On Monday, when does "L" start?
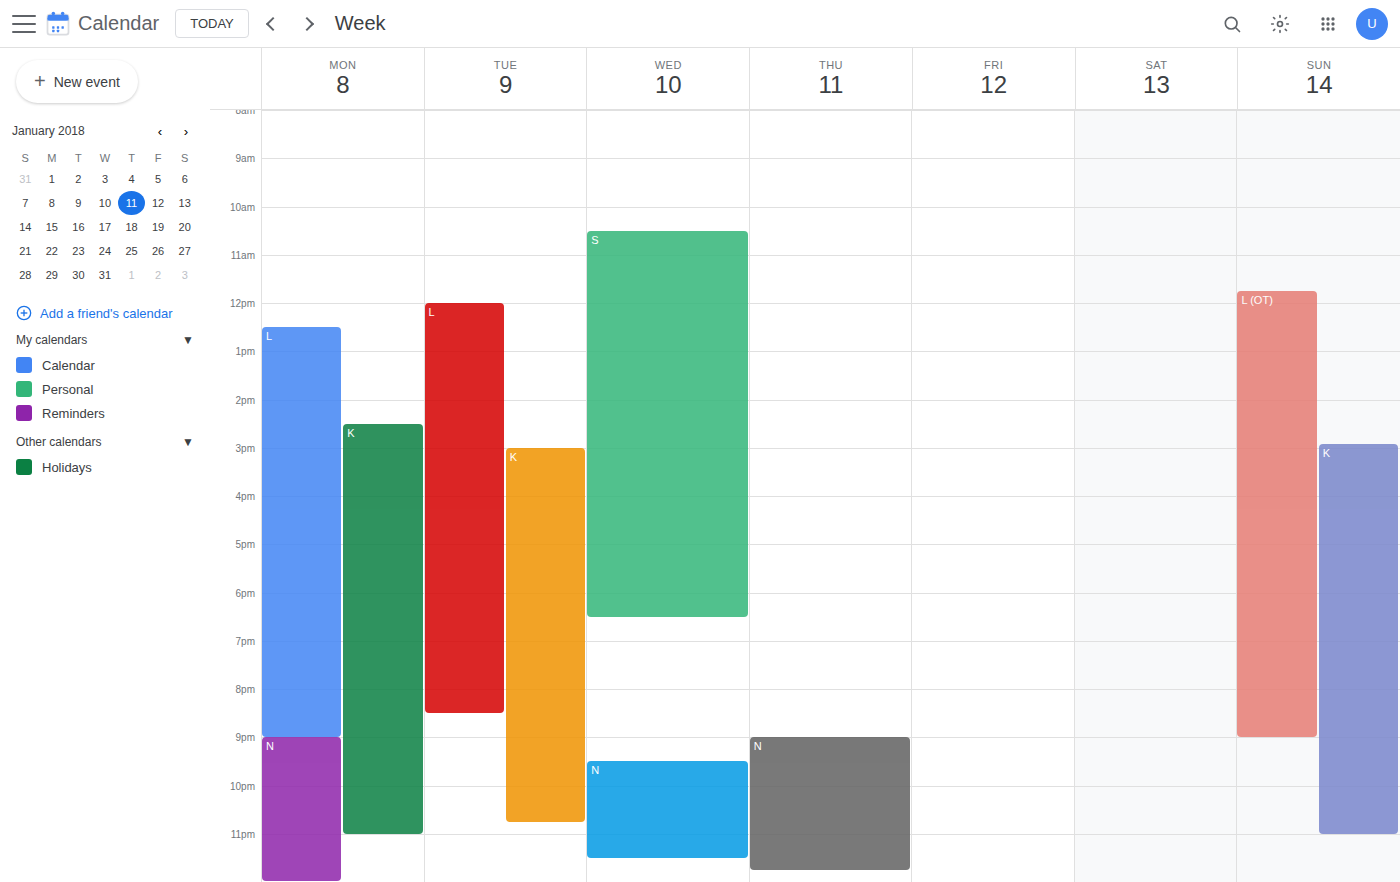
12:30 PM